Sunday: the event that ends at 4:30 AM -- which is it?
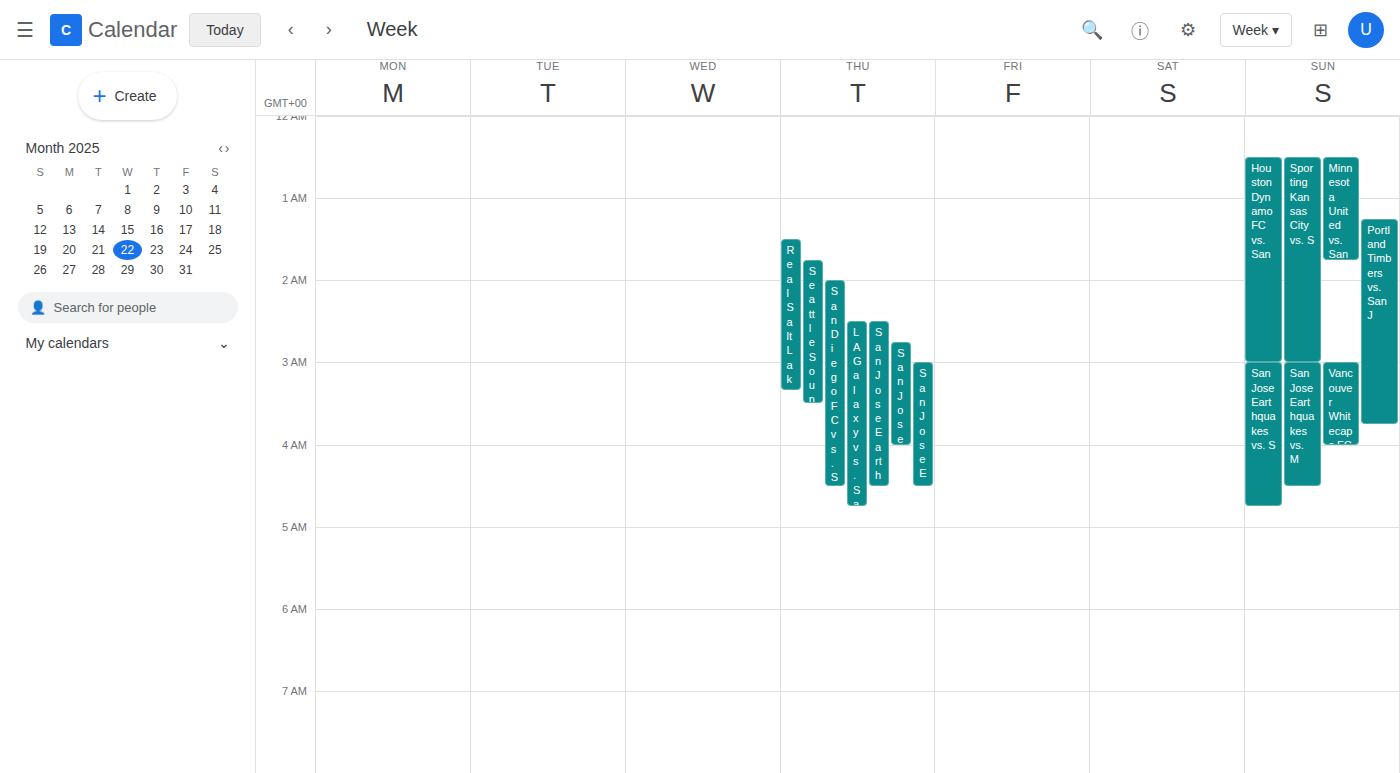
"San Jose Earthquakes vs. M"